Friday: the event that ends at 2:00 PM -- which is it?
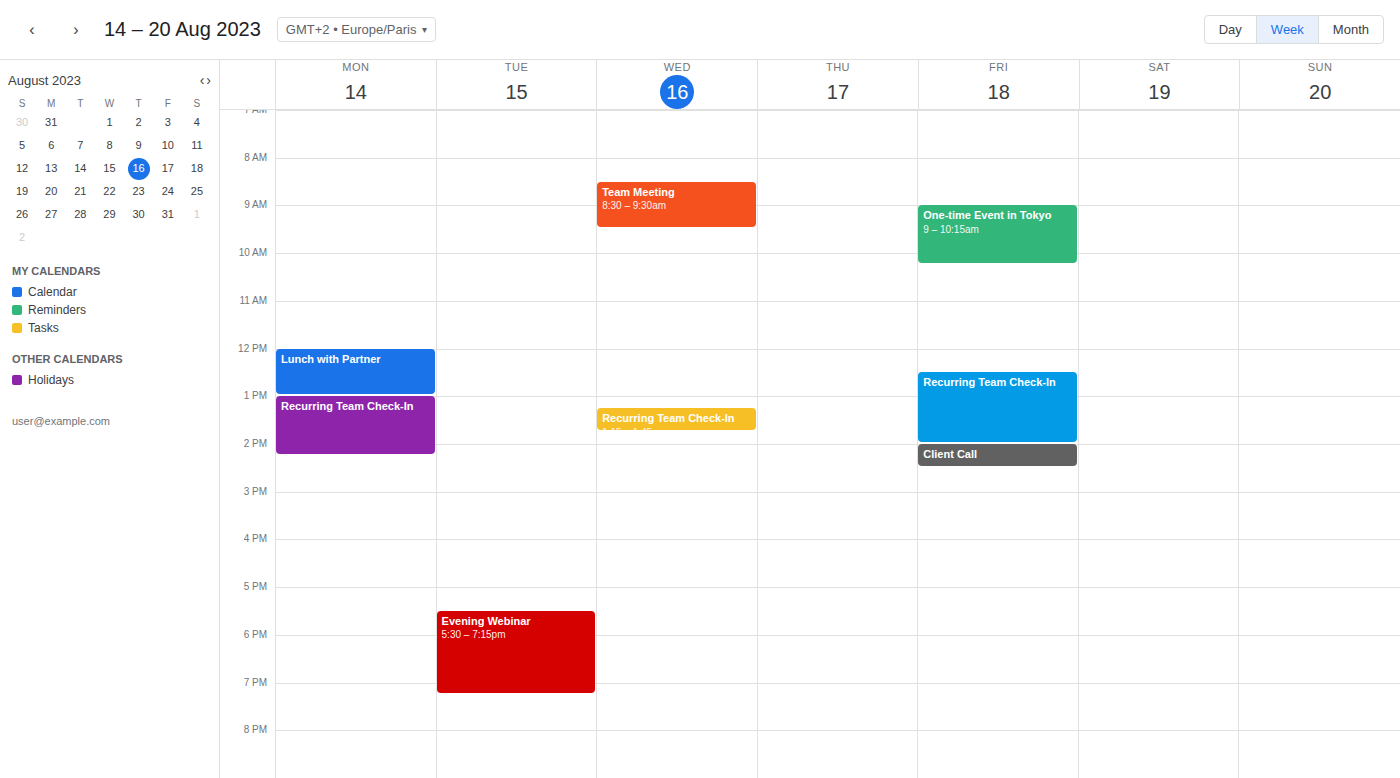
"Recurring Team Check-In"